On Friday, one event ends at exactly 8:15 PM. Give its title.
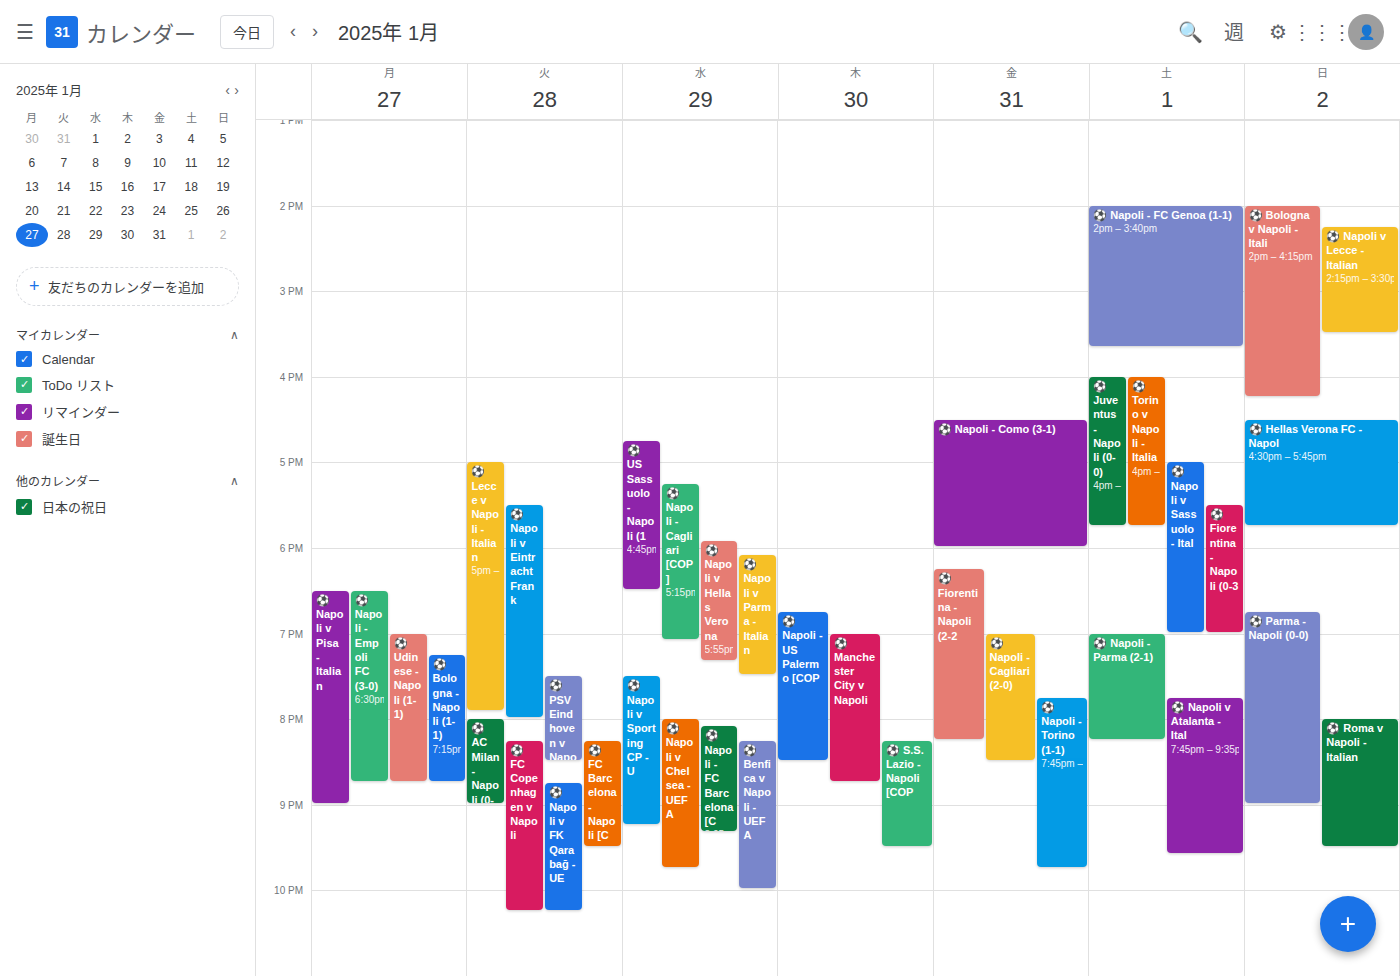
"⚽ Fiorentina - Napoli (2-2"